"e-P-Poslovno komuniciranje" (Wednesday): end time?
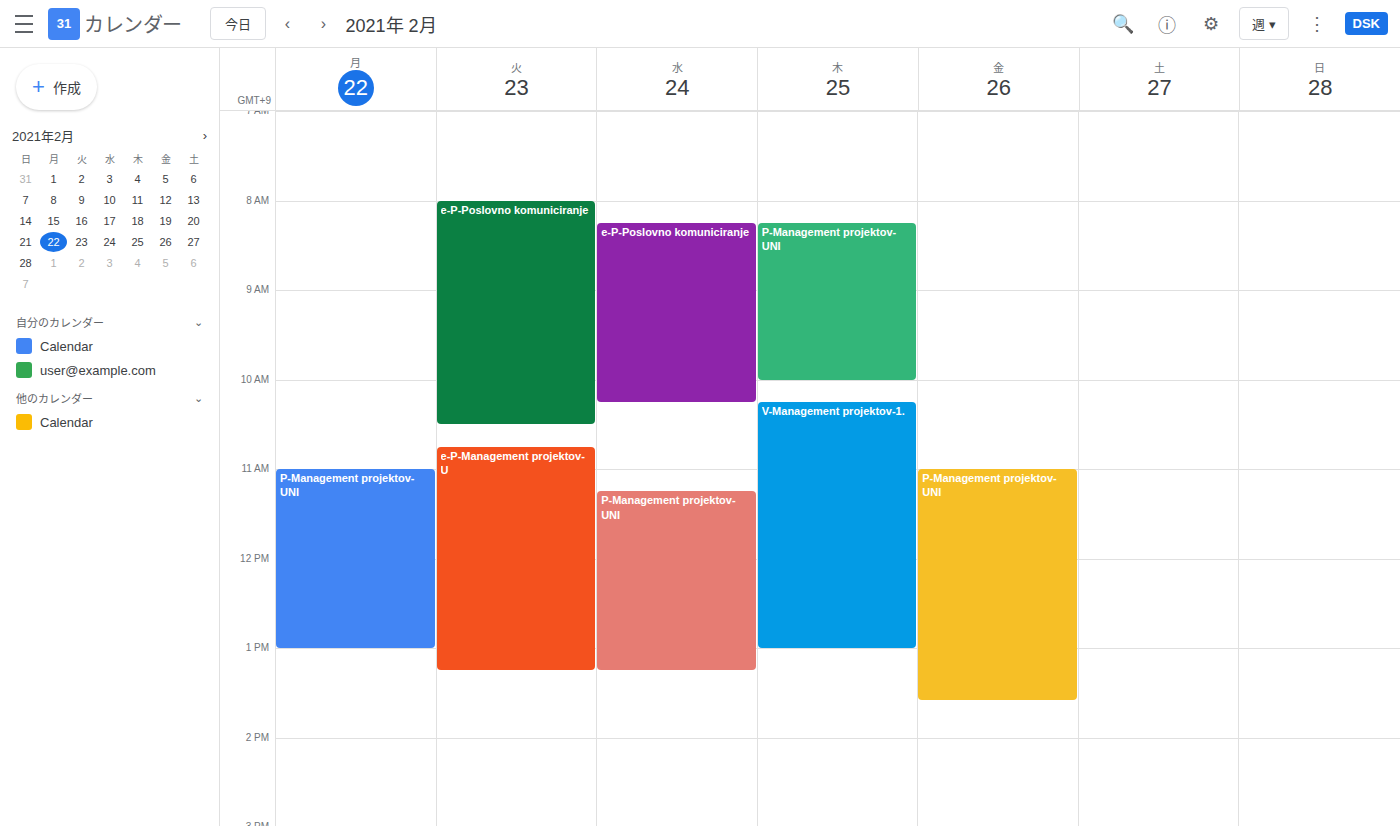
10:15